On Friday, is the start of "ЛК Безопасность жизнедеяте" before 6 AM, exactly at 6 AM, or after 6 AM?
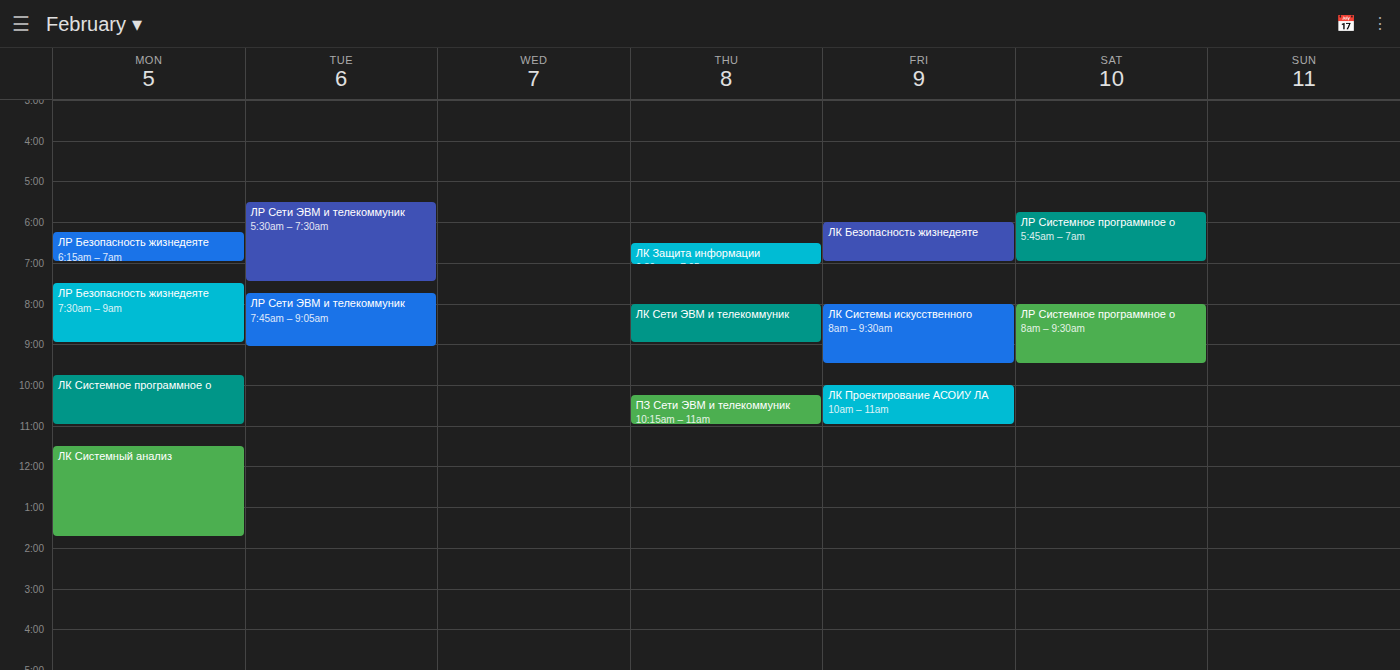
6:00 AM -- exactly at 6 AM, on the 6 AM line.